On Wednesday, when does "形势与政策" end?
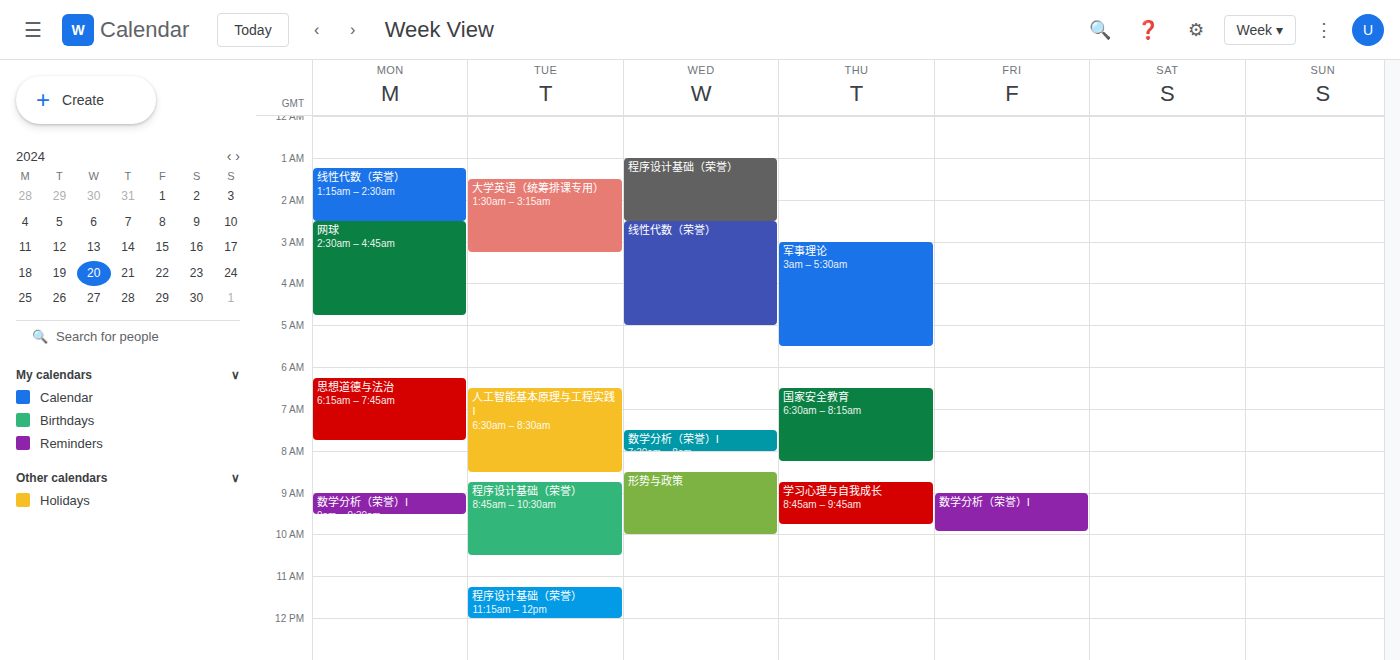
10:00 AM